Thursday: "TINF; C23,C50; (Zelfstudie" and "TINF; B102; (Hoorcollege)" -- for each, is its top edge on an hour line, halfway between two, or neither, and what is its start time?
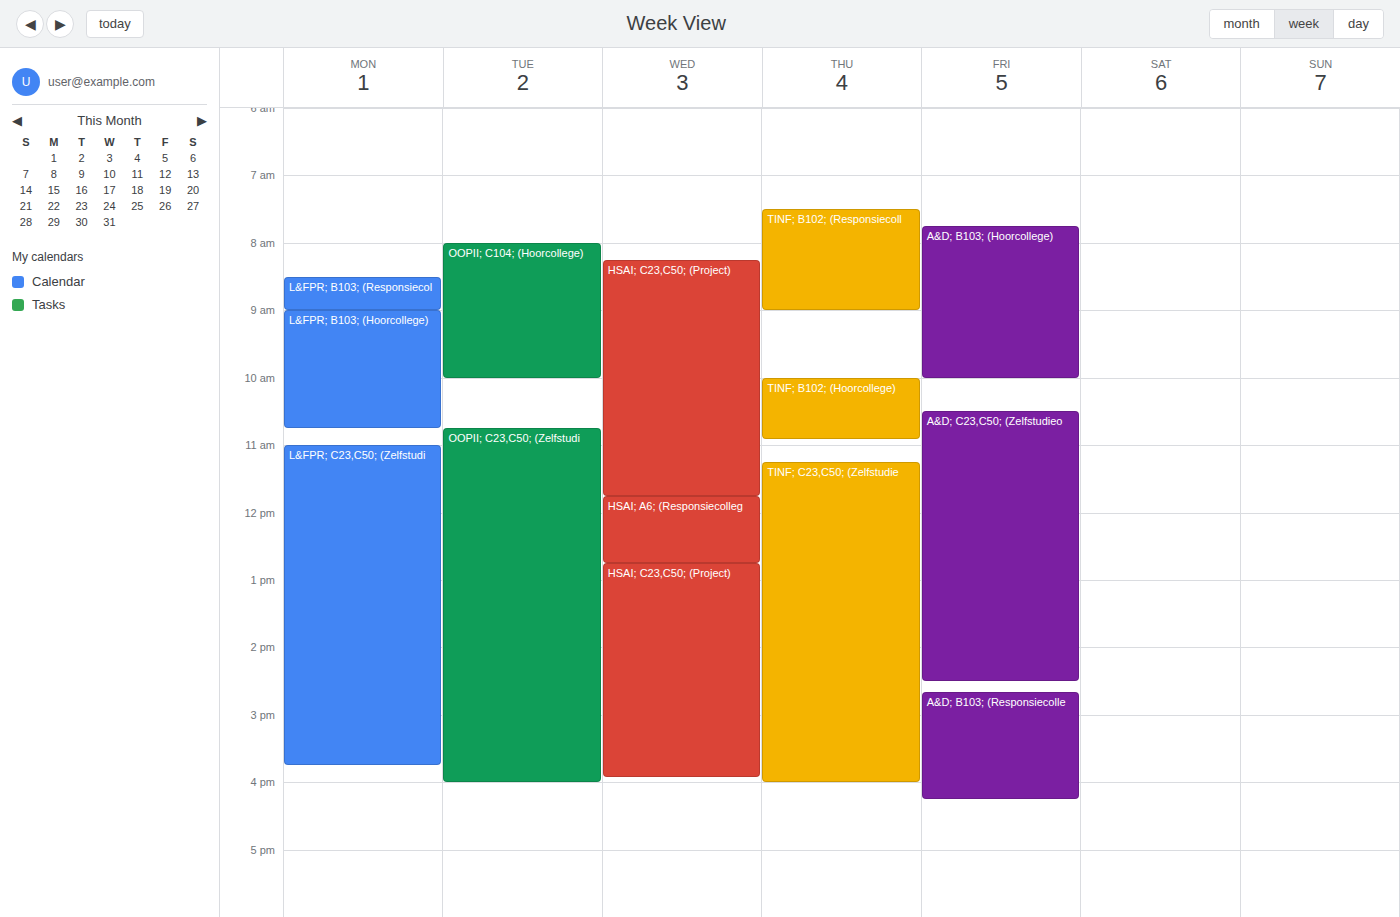
"TINF; C23,C50; (Zelfstudie": 11:15 AM, neither: a quarter of the way from the 11 AM line to the 12 PM line. "TINF; B102; (Hoorcollege)": 10:00 AM, exactly on the 10 AM line.